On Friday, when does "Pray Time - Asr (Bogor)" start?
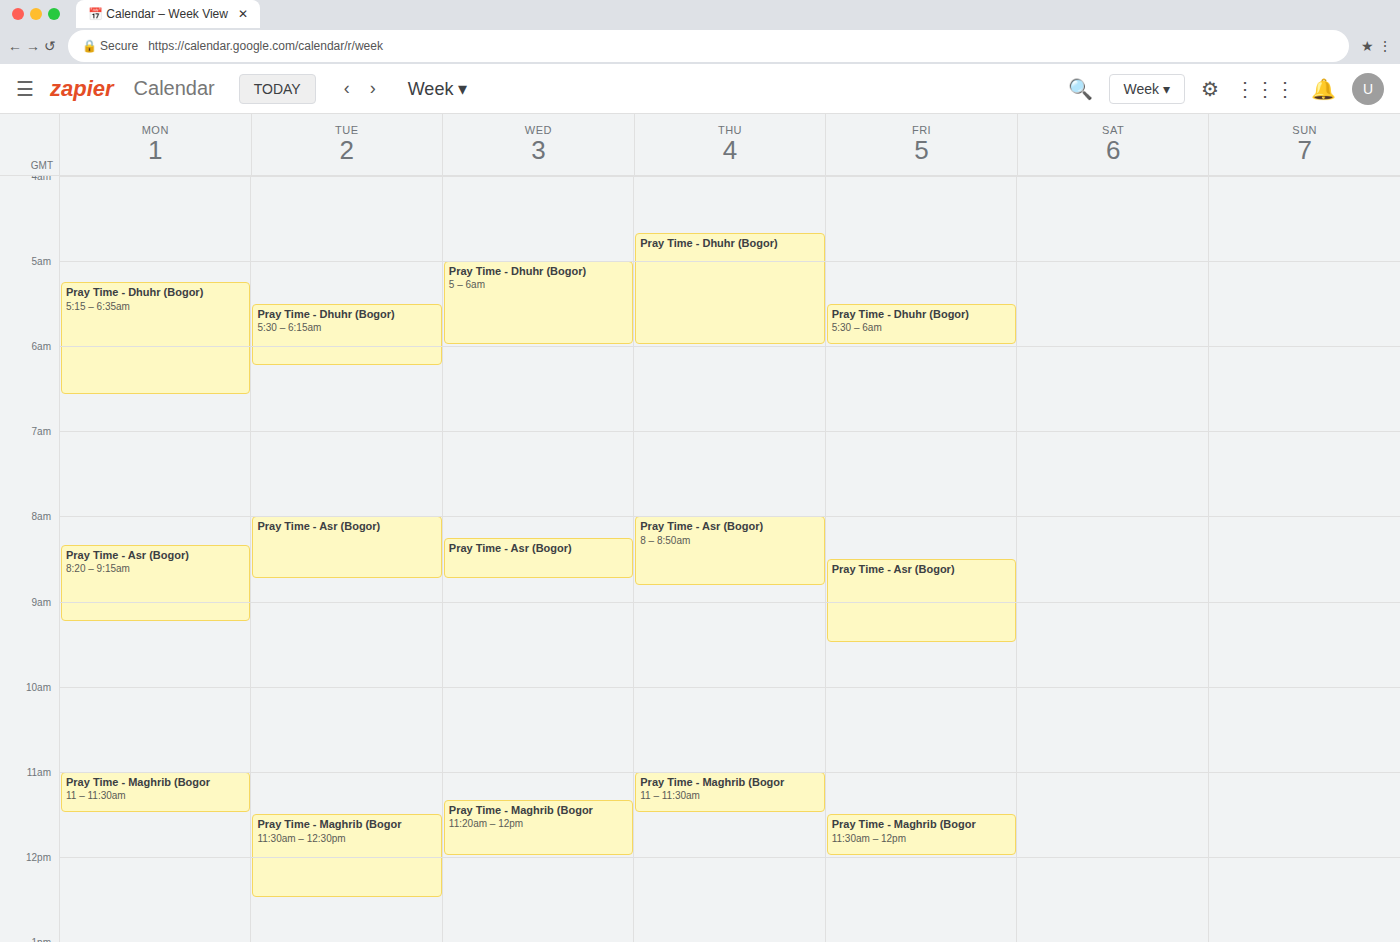
8:30 AM